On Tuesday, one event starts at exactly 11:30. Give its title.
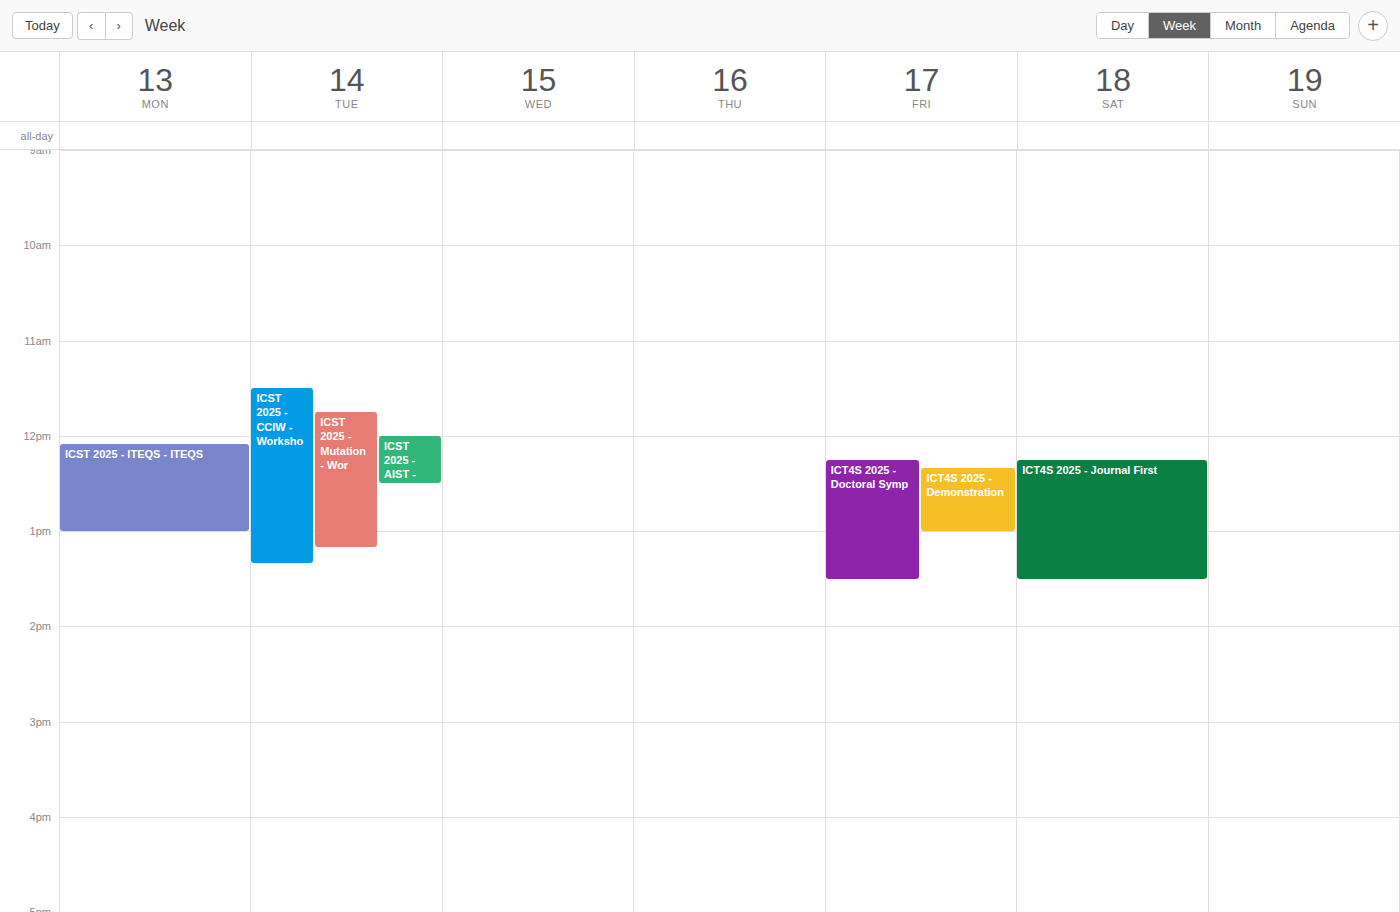
"ICST 2025 - CCIW - Worksho"